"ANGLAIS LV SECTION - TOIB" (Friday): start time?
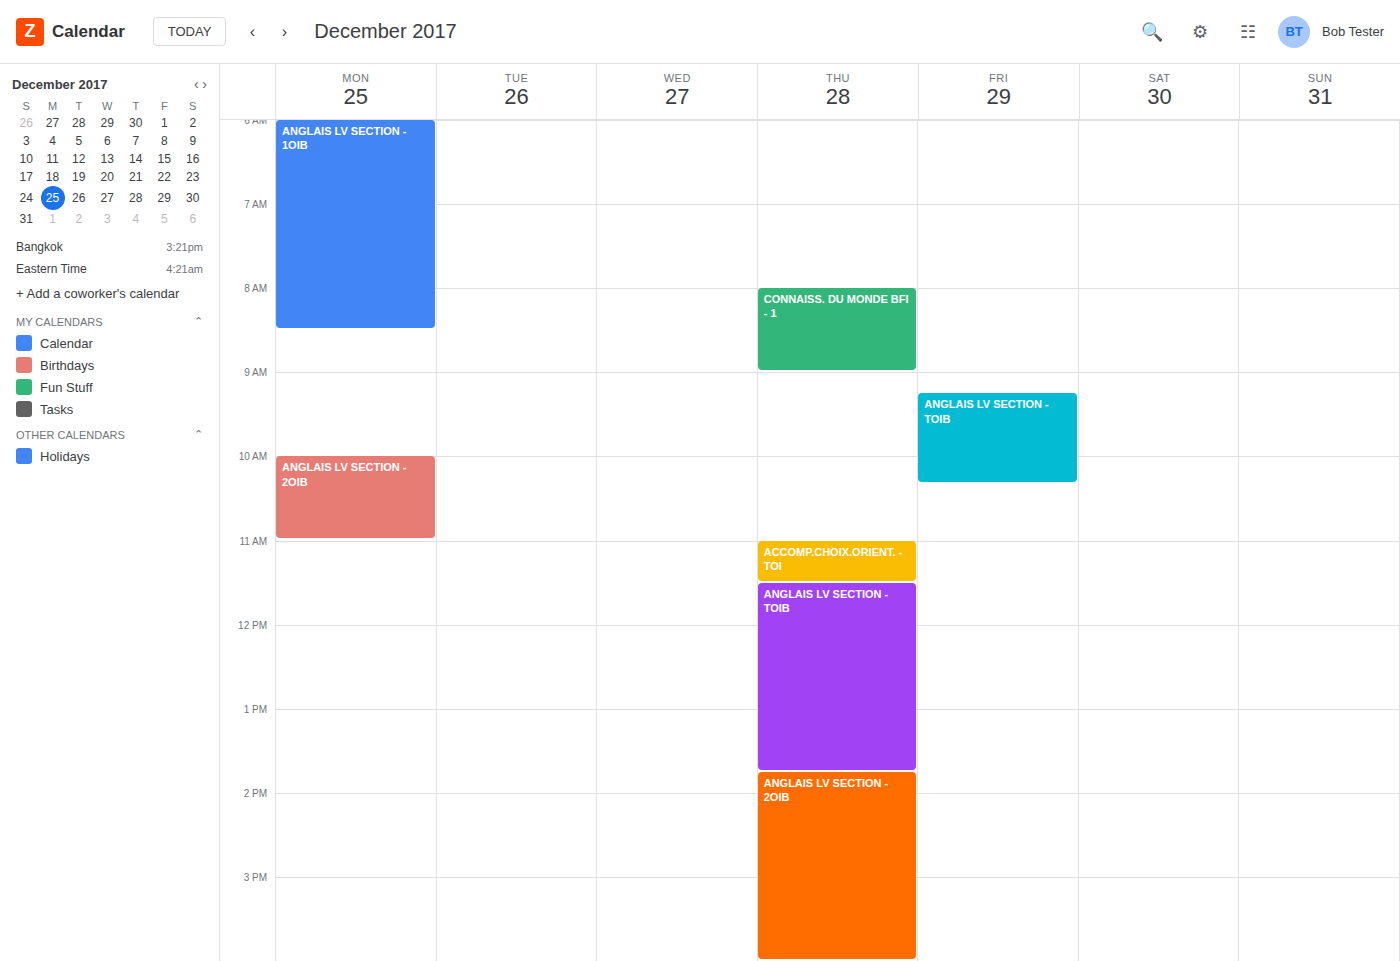
09:15